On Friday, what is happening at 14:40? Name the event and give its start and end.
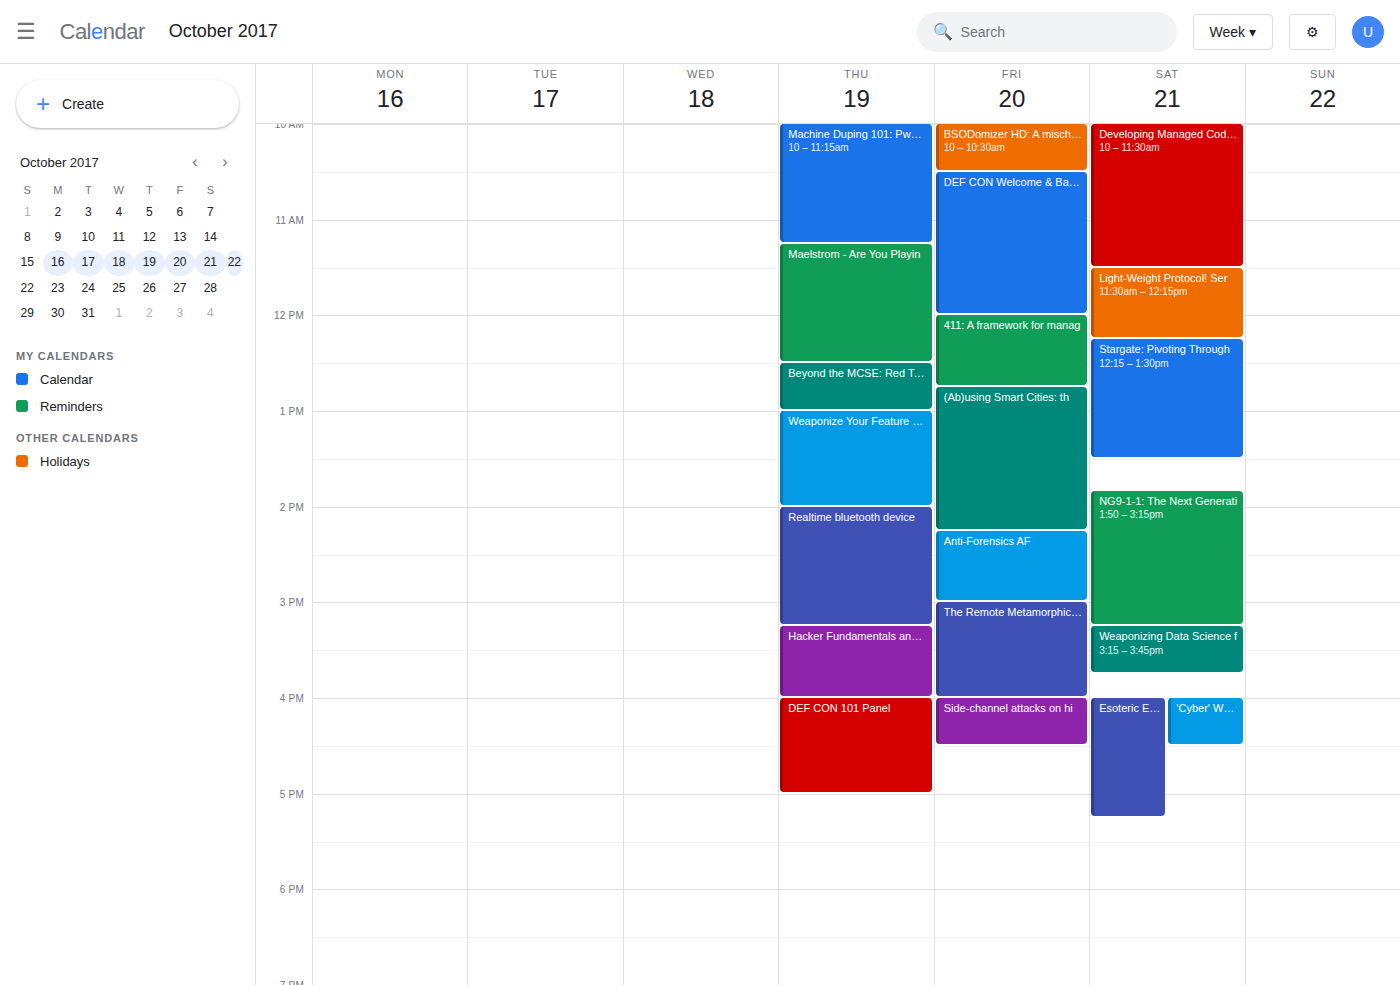
"Anti-Forensics AF", 14:15 to 15:00